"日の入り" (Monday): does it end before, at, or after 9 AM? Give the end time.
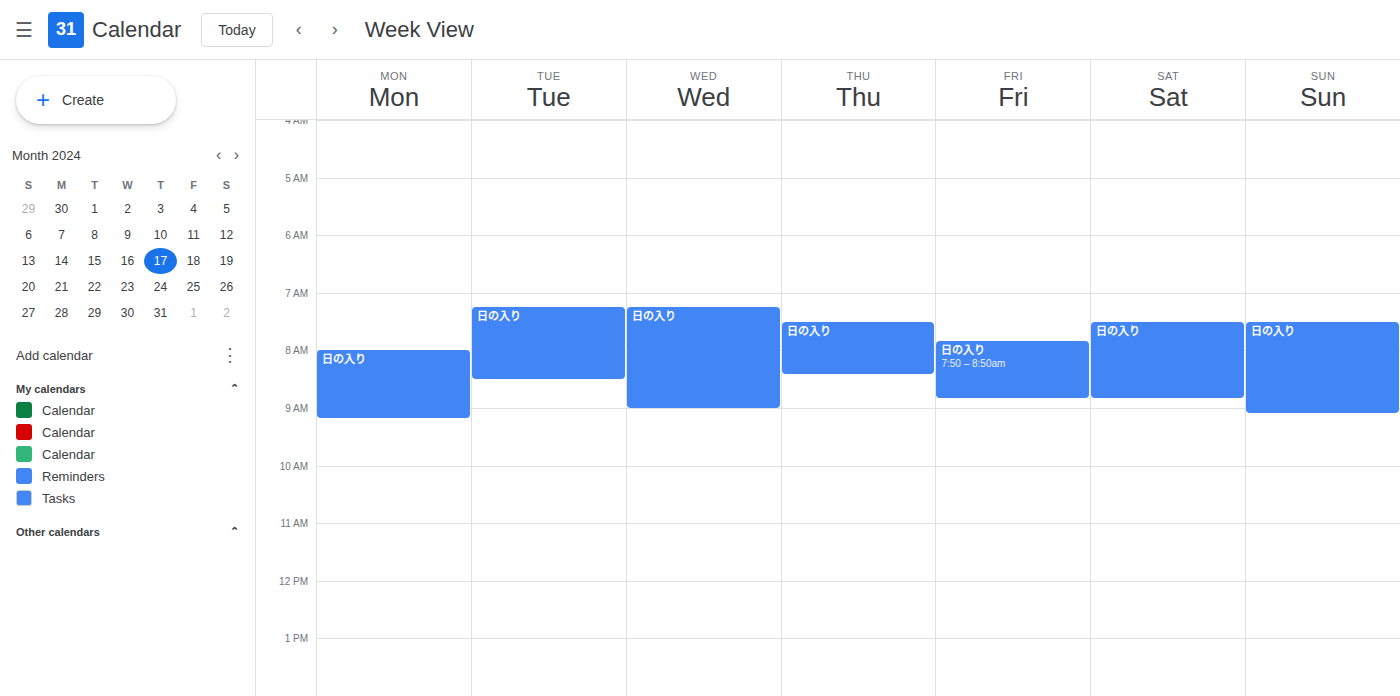
9:10 AM -- after 9 AM, 10 minutes below the 9 AM line.